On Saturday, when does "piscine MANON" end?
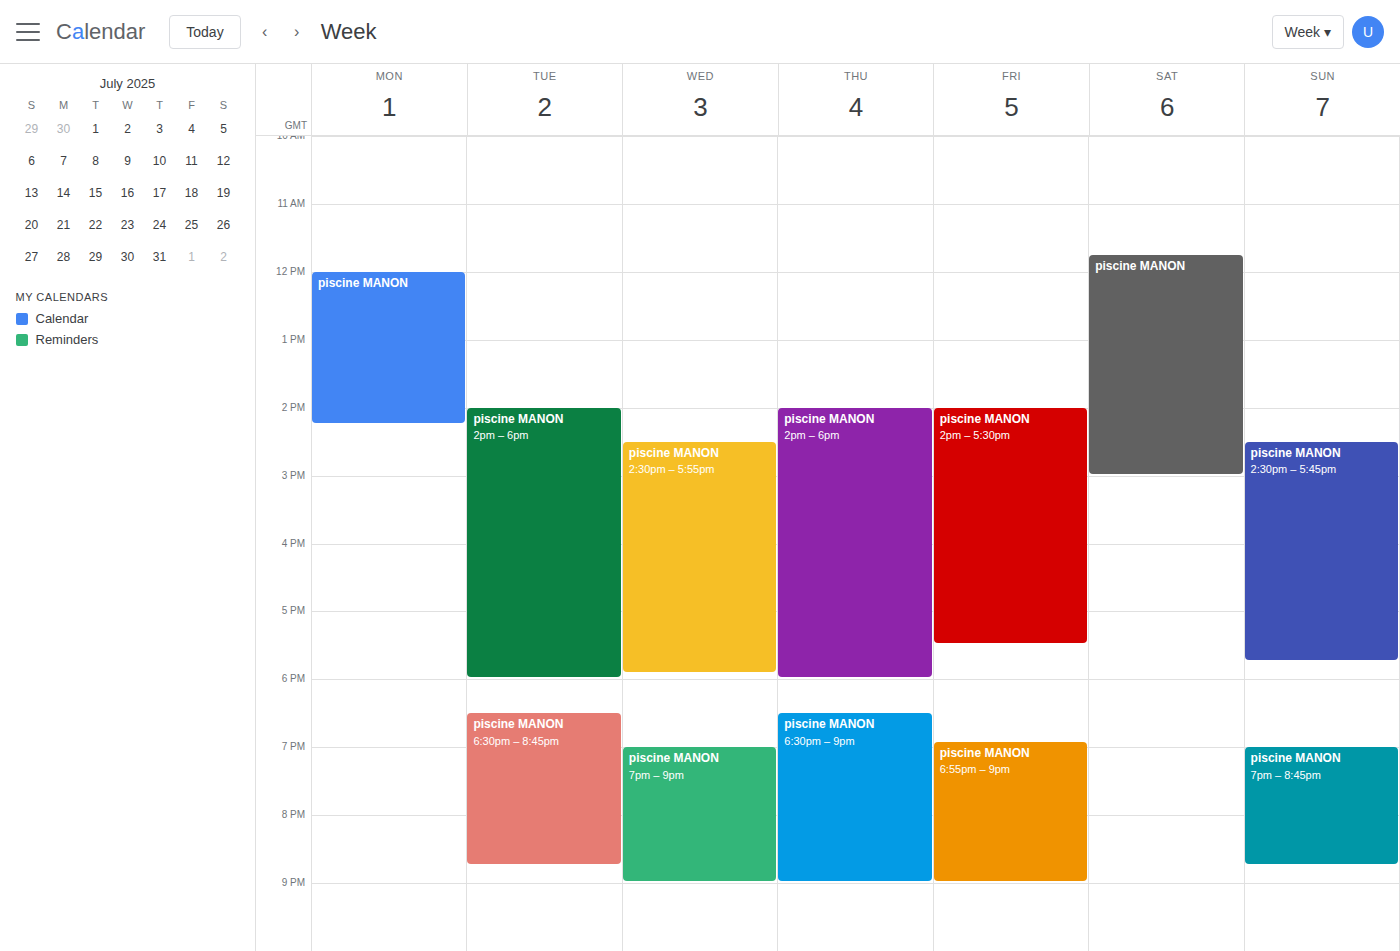
3:00 PM